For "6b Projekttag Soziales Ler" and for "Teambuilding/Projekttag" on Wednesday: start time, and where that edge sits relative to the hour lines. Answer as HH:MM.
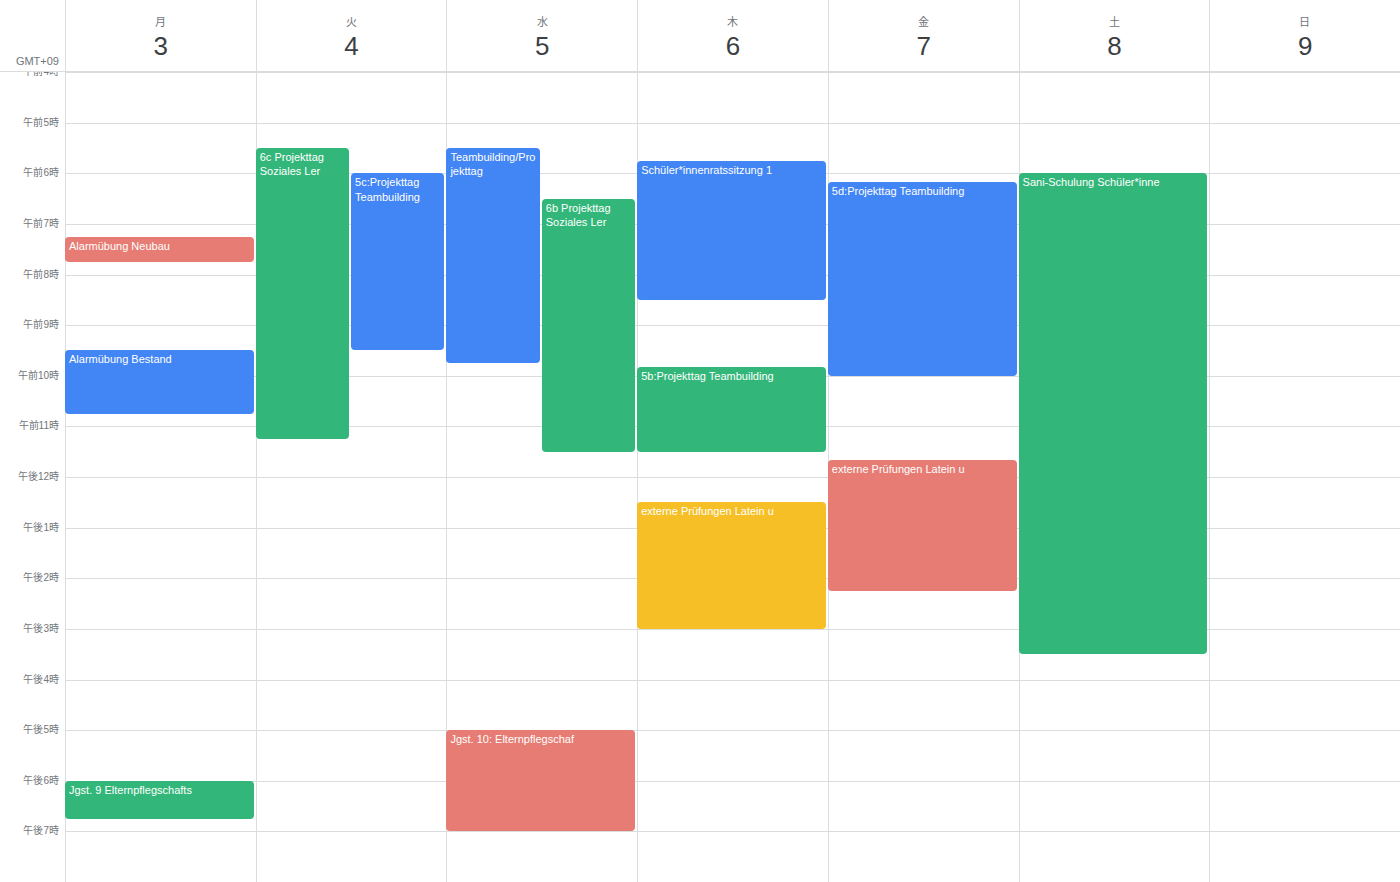
"6b Projekttag Soziales Ler": 06:30, halfway between the 06:00 and 07:00 lines. "Teambuilding/Projekttag": 05:30, halfway between the 05:00 and 06:00 lines.